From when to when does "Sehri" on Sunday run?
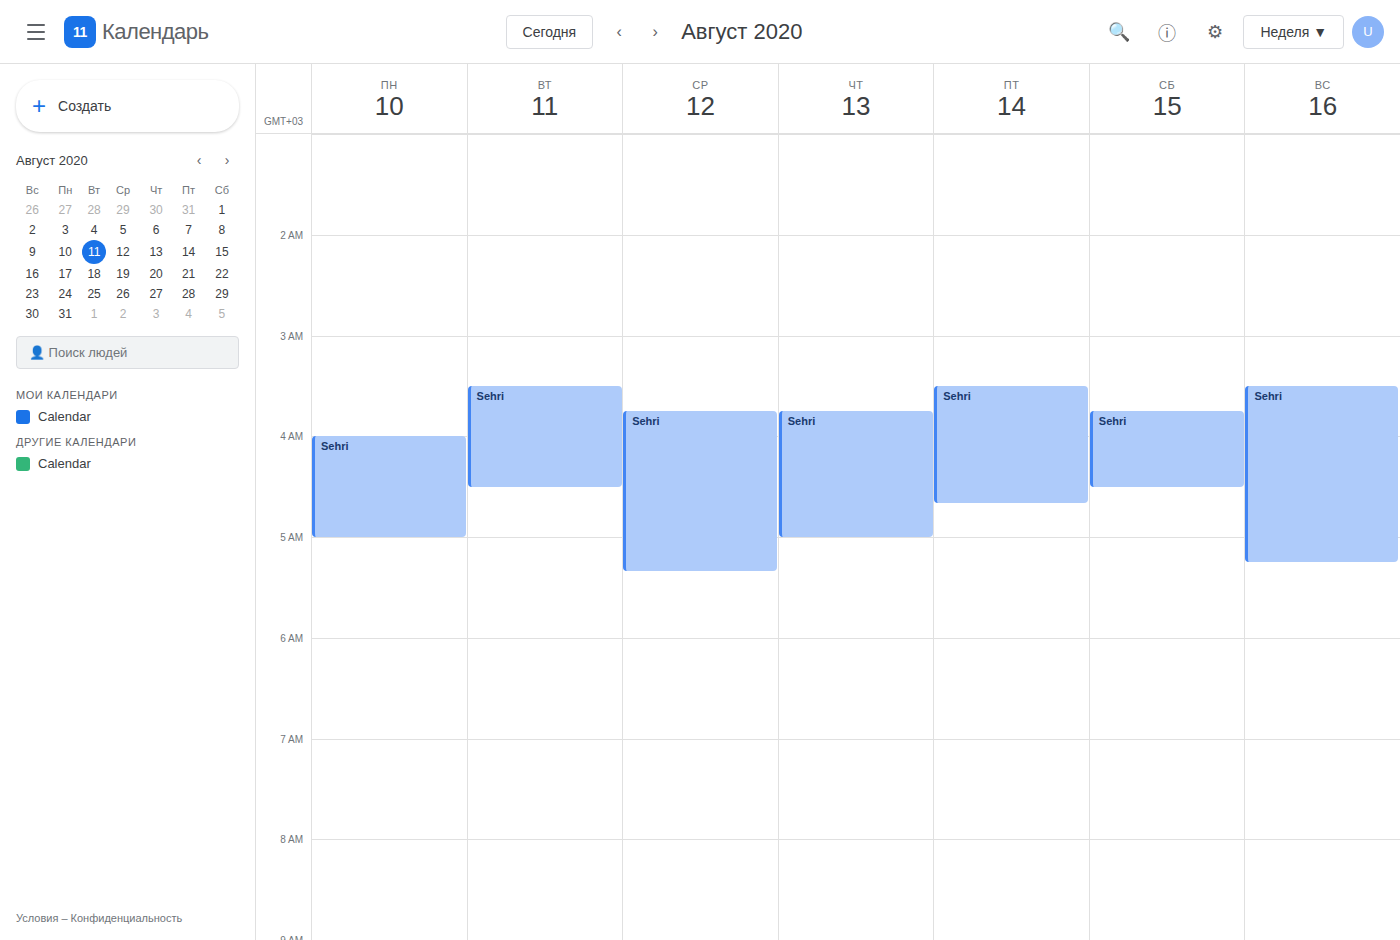
03:30 to 05:15